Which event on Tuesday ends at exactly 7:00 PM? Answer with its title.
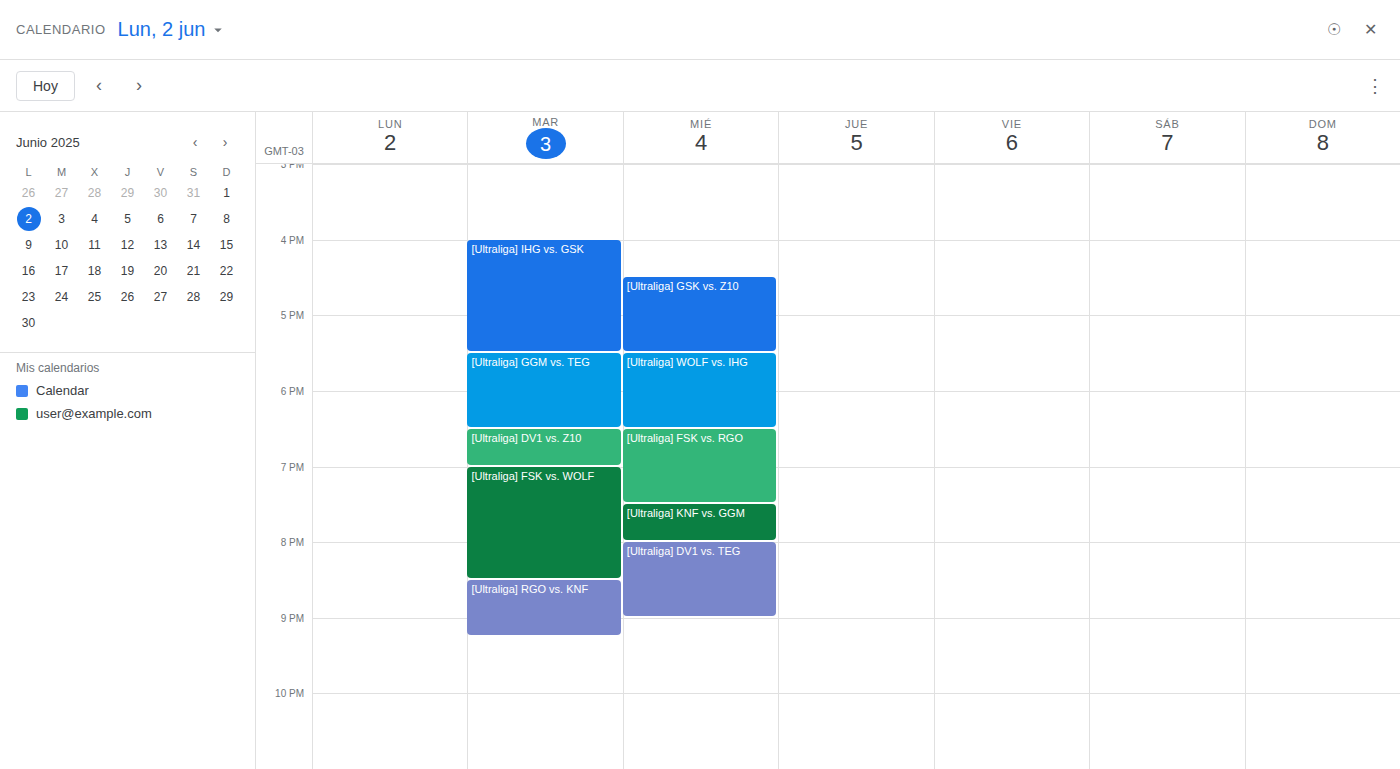
"[Ultraliga] DV1 vs. Z10"